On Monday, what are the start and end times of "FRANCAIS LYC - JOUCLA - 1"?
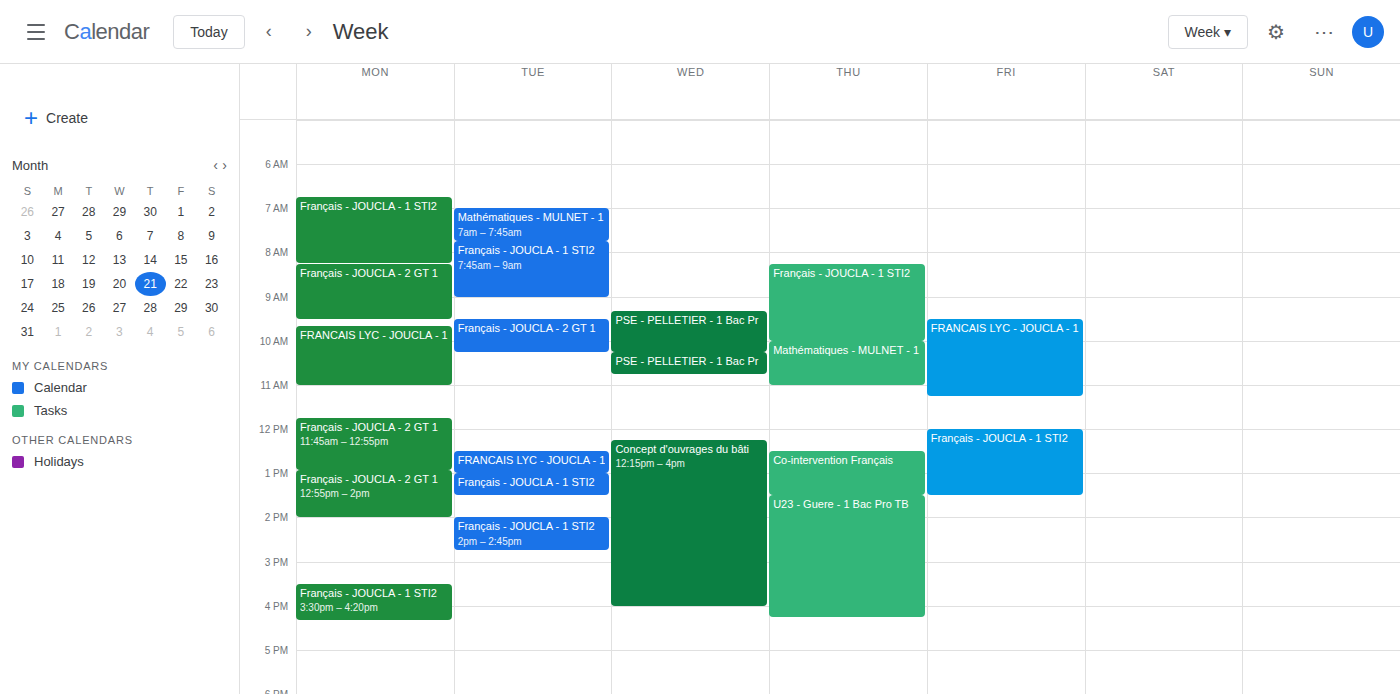
9:40 AM to 11:00 AM